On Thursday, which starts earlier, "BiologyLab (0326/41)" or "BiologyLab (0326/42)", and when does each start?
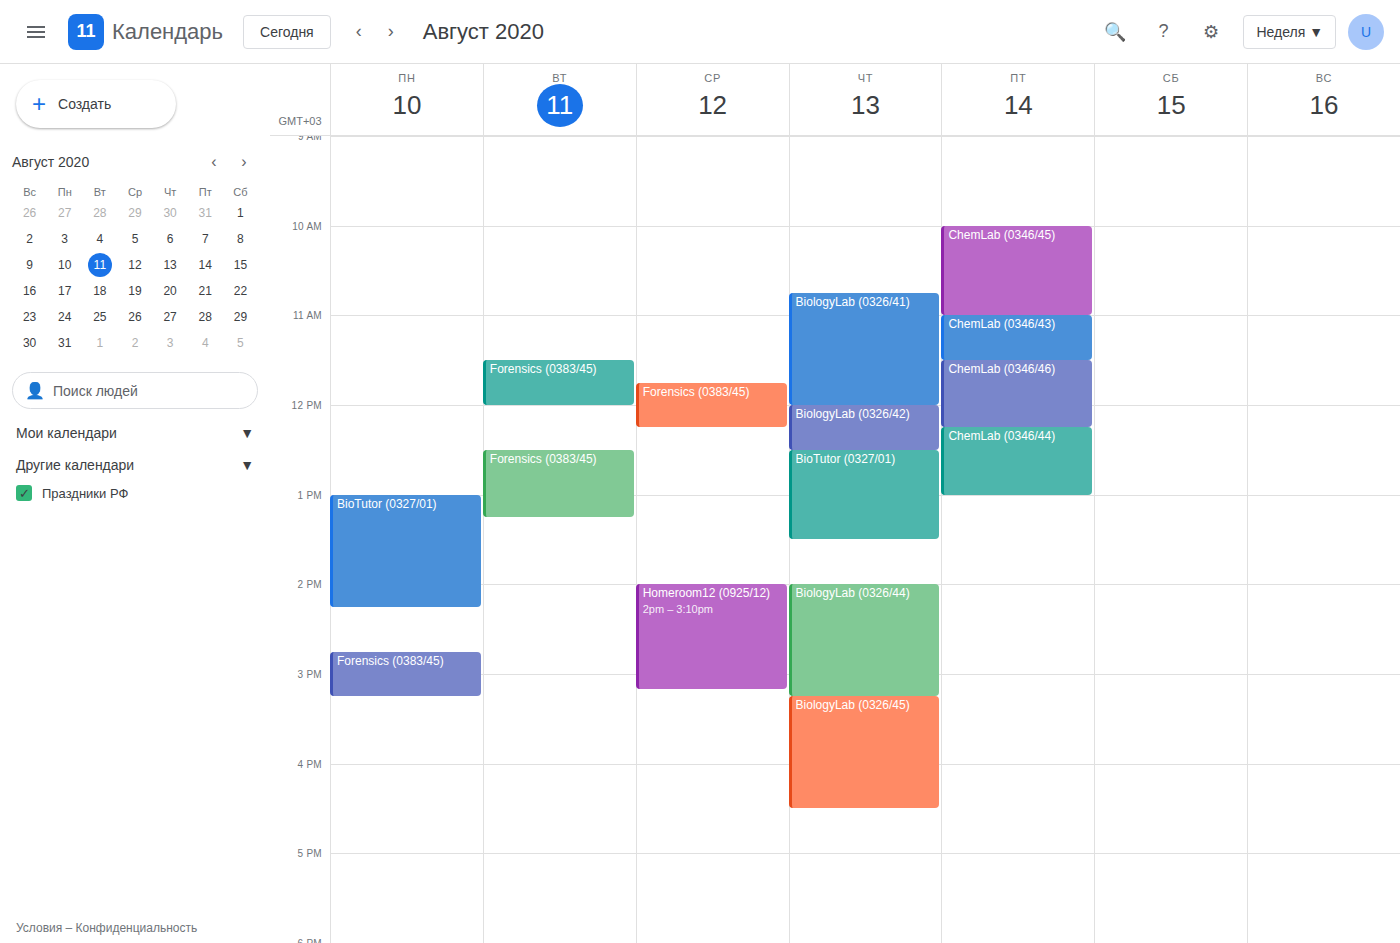
"BiologyLab (0326/41)" 10:45 AM; "BiologyLab (0326/42)" 12:00 PM.